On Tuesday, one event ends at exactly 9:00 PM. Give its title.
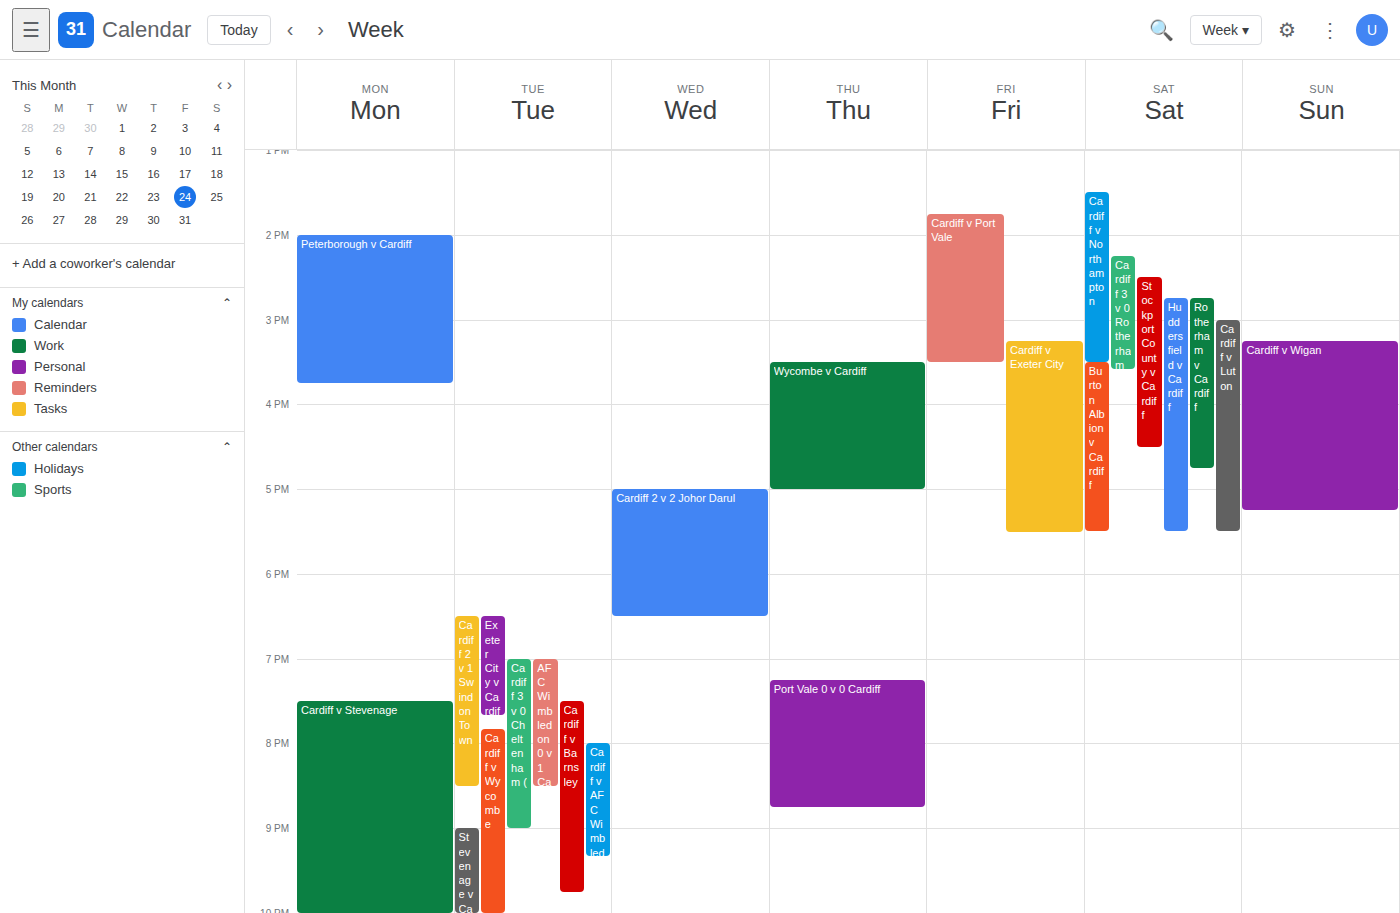
"Cardiff 3 v 0 Cheltenham ("